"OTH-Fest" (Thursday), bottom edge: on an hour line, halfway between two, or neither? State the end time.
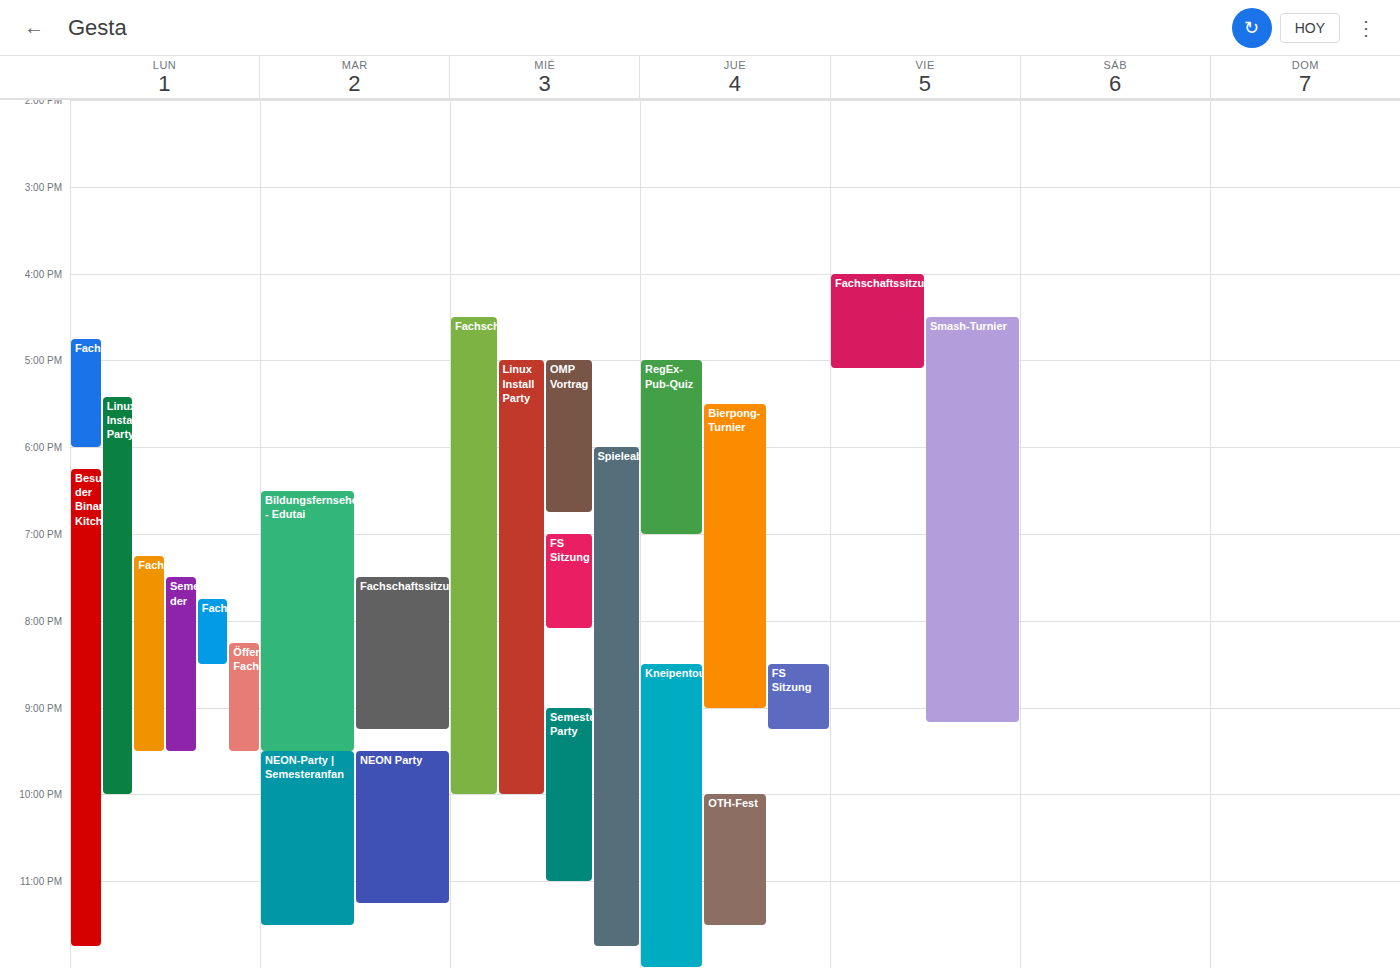
11:30 PM -- halfway between the 11 PM and 12 AM lines.